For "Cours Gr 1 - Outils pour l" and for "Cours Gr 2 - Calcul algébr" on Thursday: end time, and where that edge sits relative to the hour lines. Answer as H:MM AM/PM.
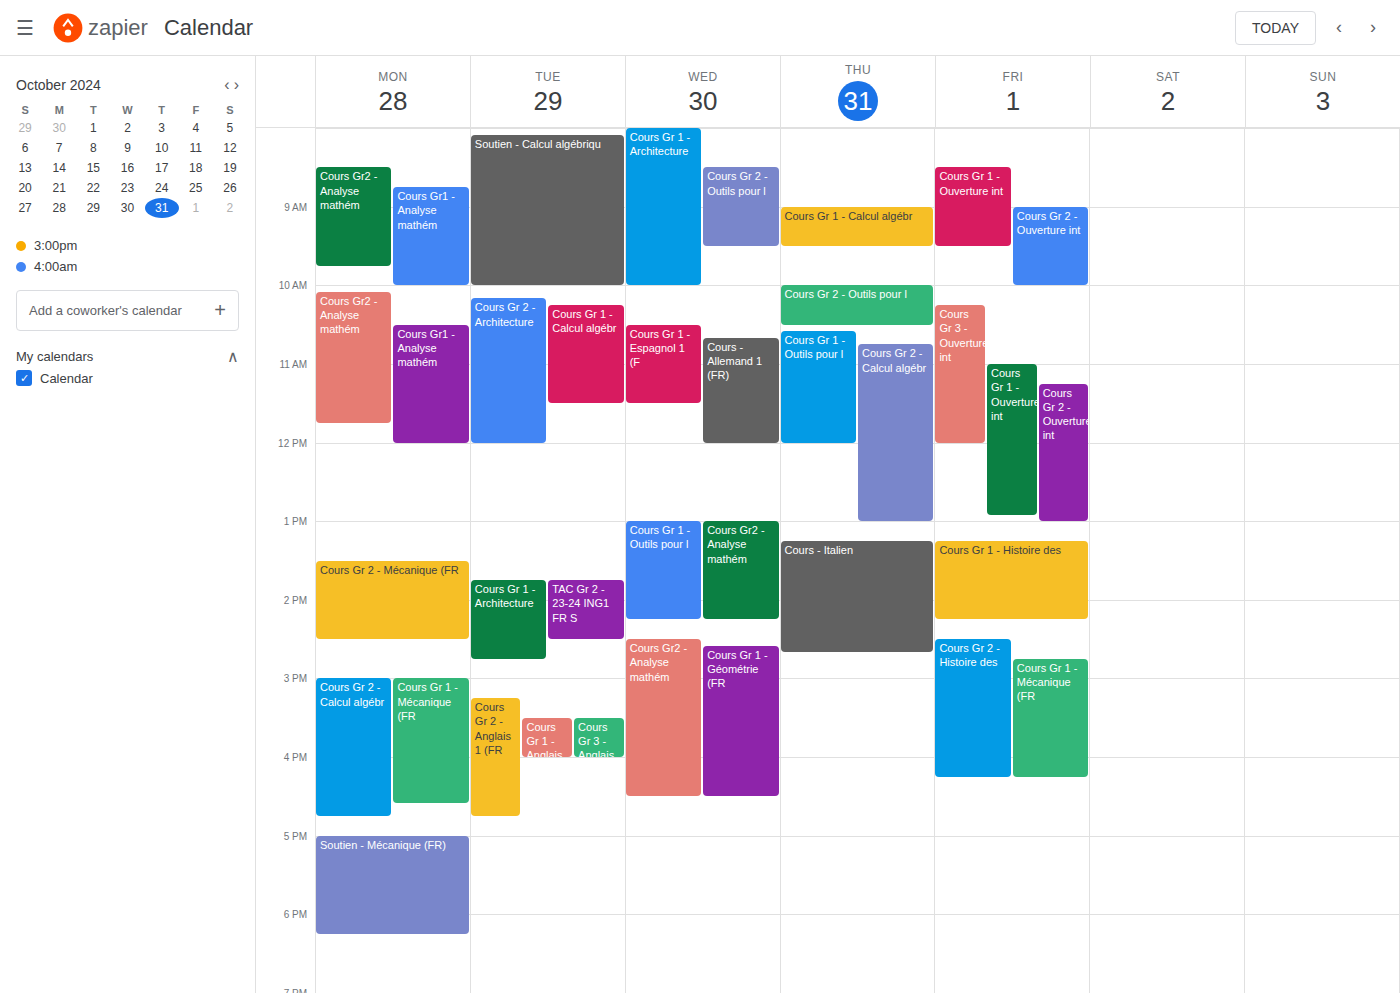
"Cours Gr 1 - Outils pour l": 12:00 PM, exactly on the 12 PM line. "Cours Gr 2 - Calcul algébr": 1:00 PM, exactly on the 1 PM line.